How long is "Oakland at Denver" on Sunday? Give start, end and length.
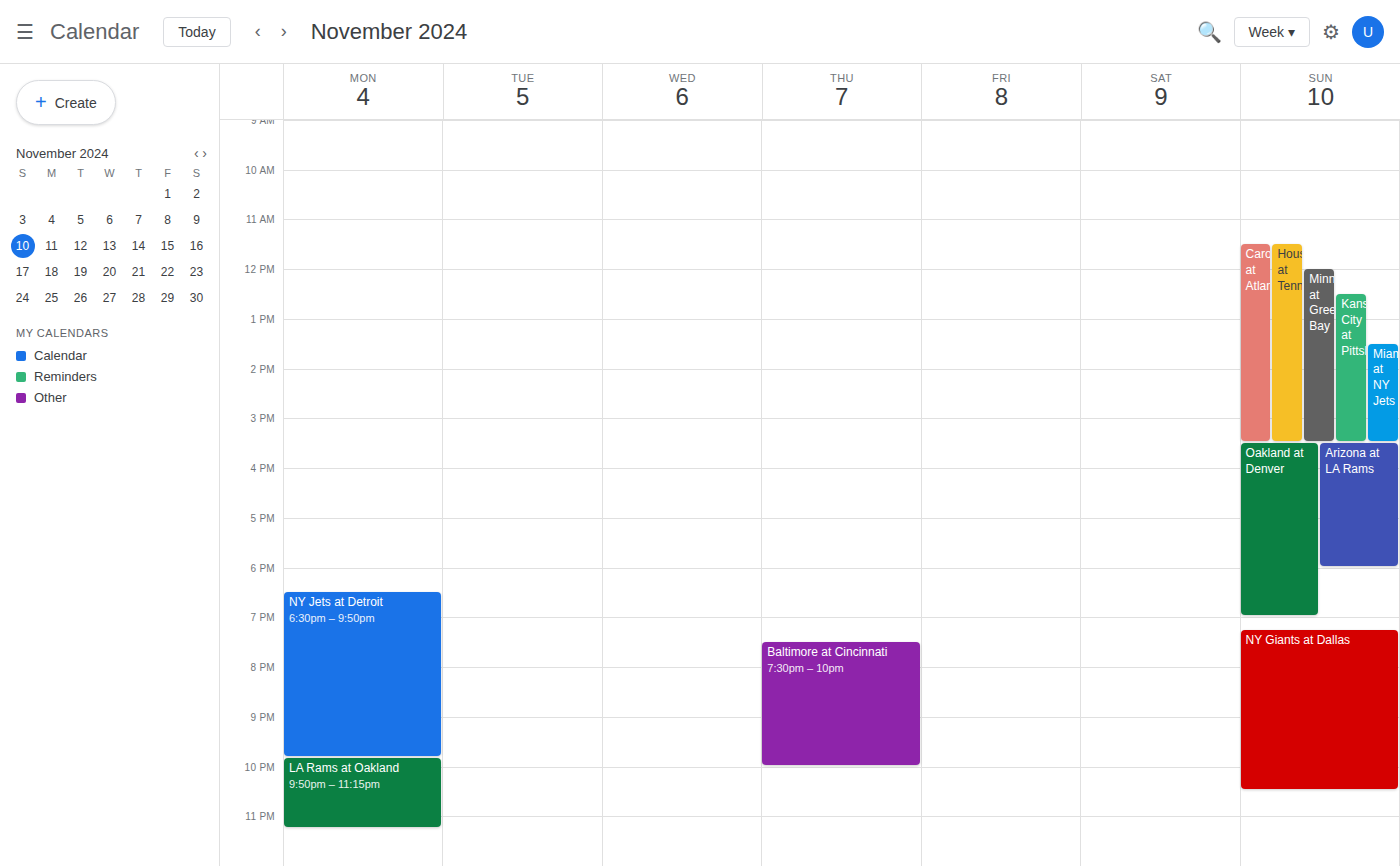
3:30 PM to 7:00 PM, 3 hours 30 minutes